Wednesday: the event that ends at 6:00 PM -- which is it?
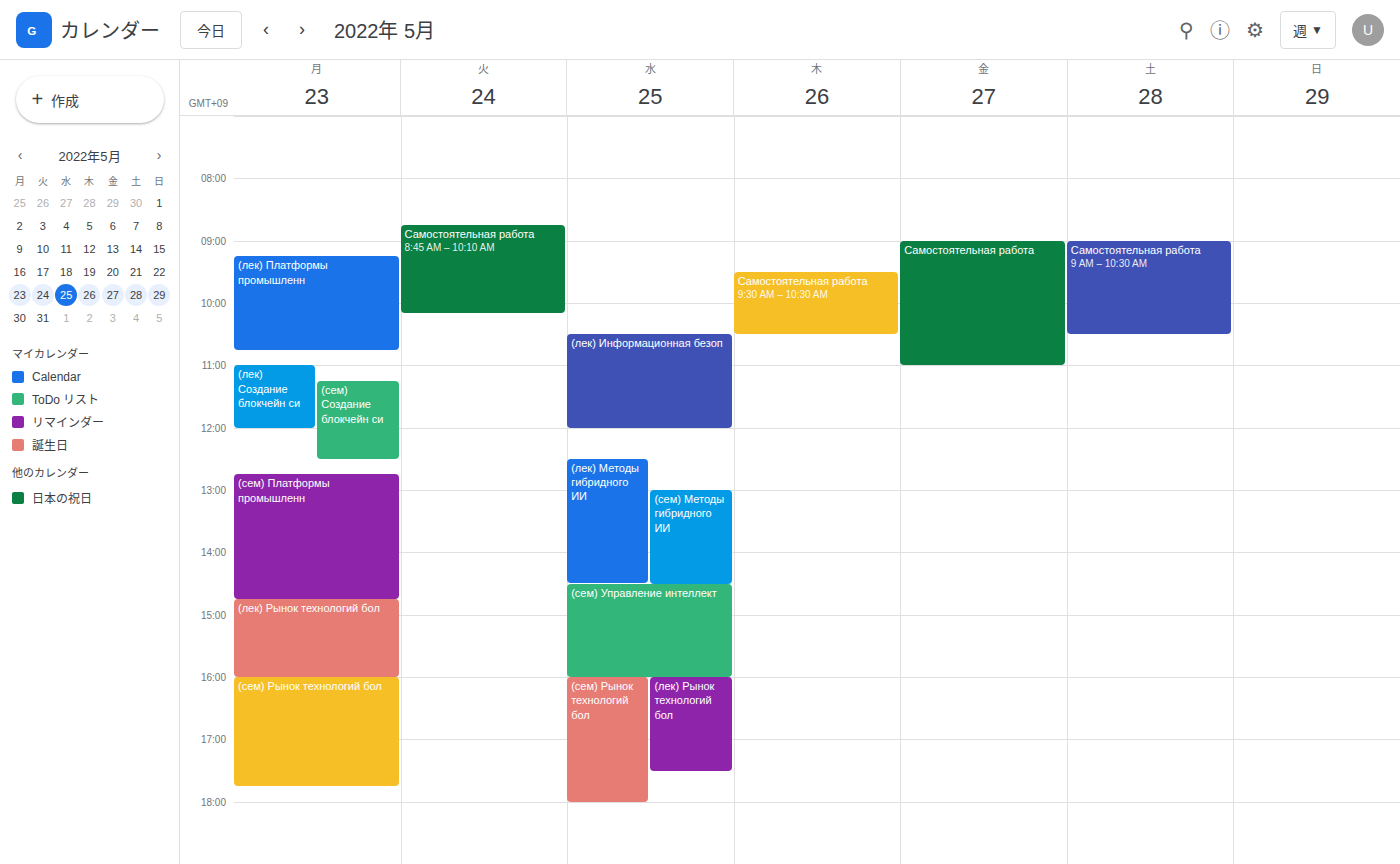
"(сем) Рынок технологий бол"